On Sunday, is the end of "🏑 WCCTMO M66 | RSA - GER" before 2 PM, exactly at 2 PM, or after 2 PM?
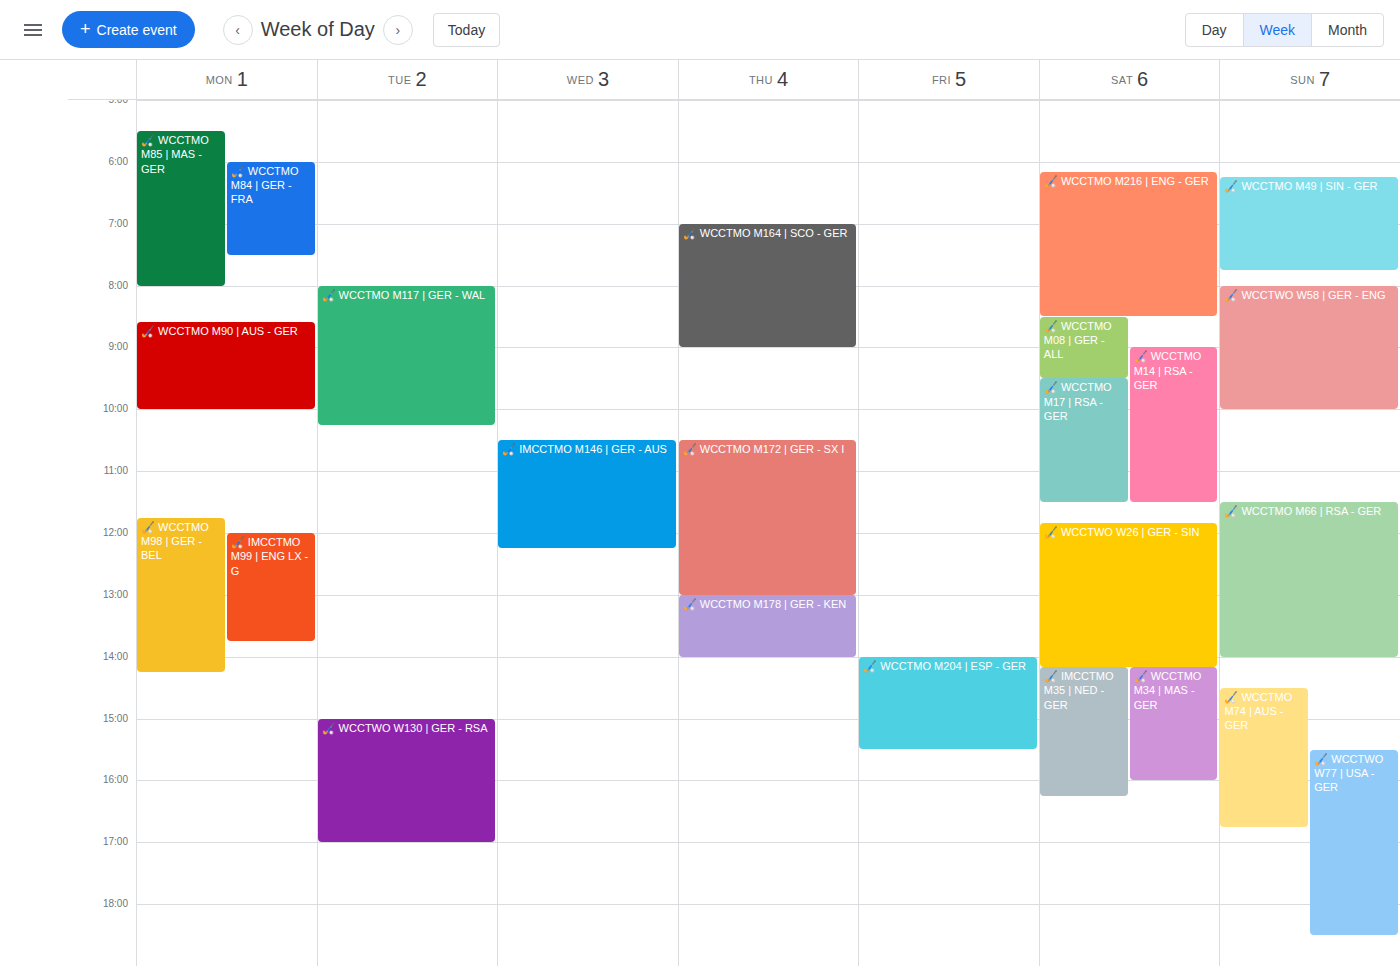
2:00 PM -- exactly at 2 PM, on the 2 PM line.